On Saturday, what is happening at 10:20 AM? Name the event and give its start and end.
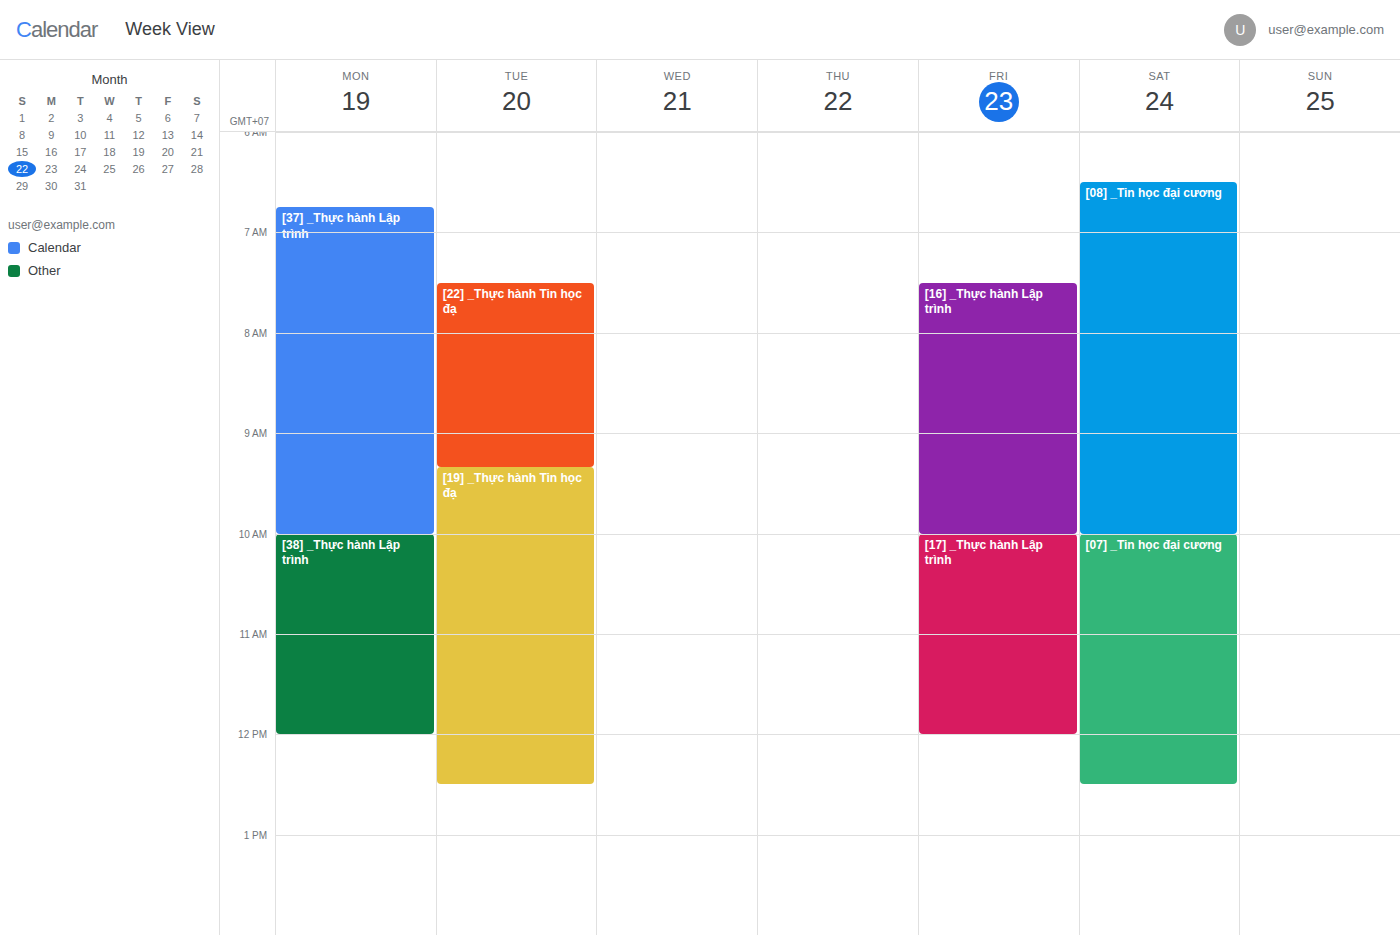
"[07] _Tin học đại cương", 10:00 AM to 12:30 PM